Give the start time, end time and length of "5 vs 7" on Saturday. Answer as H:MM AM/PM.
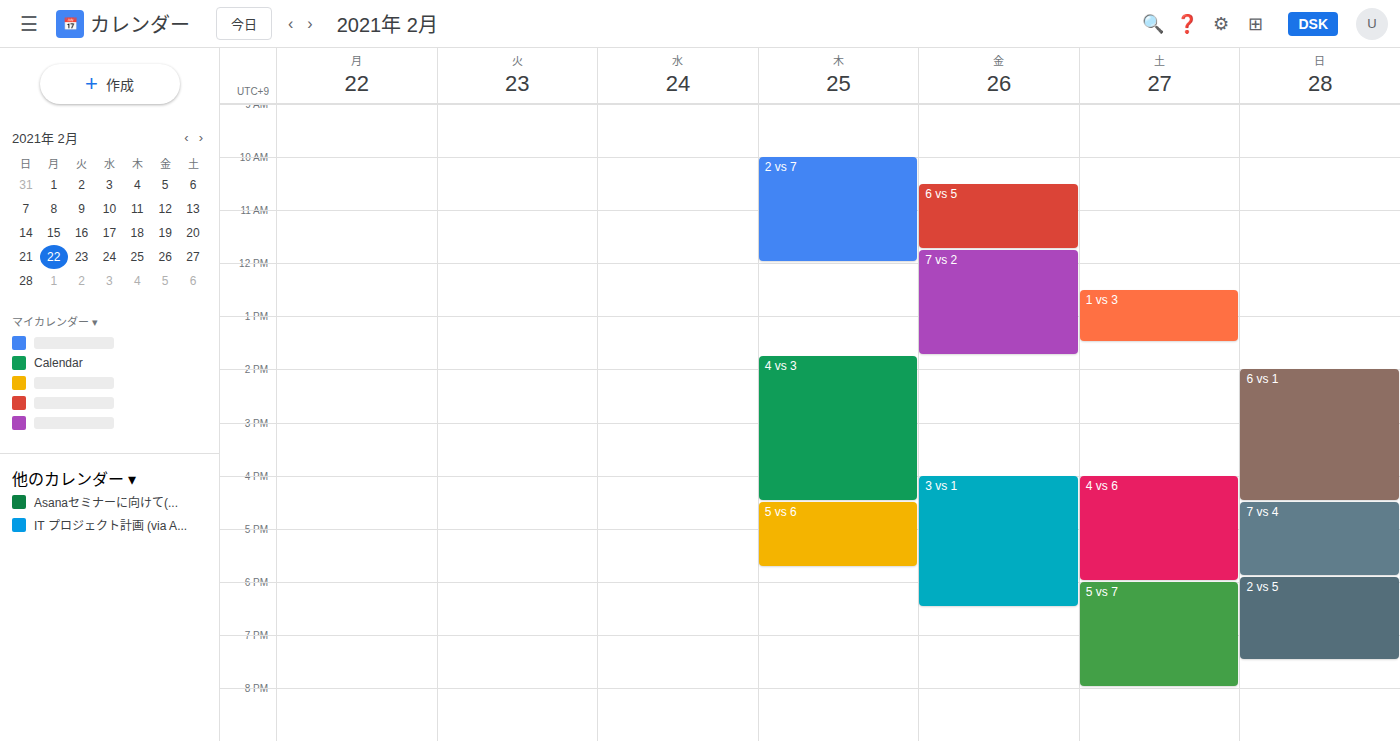
6:00 PM to 8:00 PM, 2 hours